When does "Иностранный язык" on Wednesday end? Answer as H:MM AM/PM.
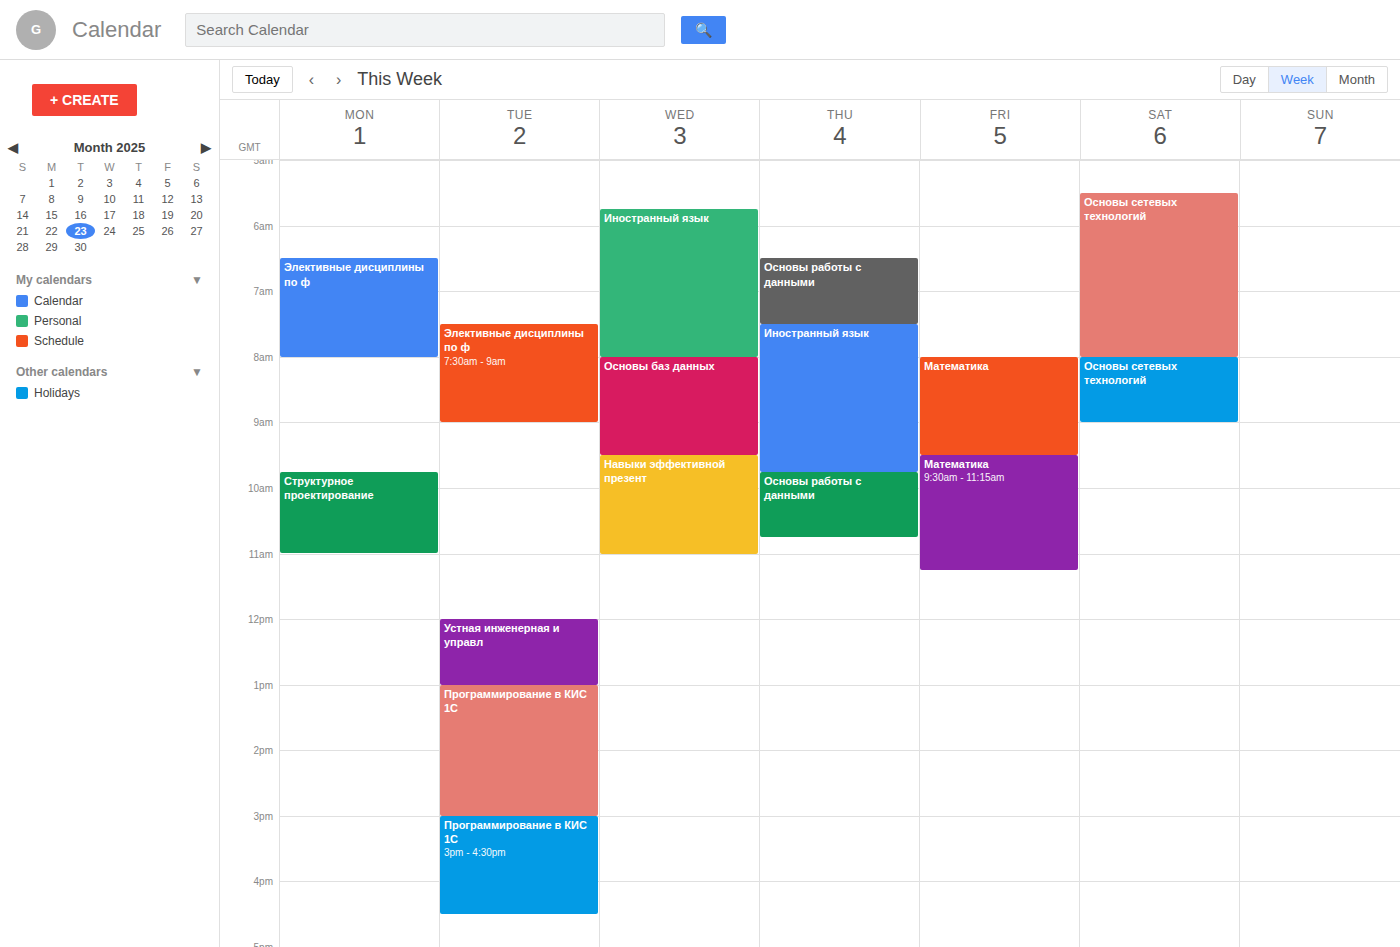
8:00 AM